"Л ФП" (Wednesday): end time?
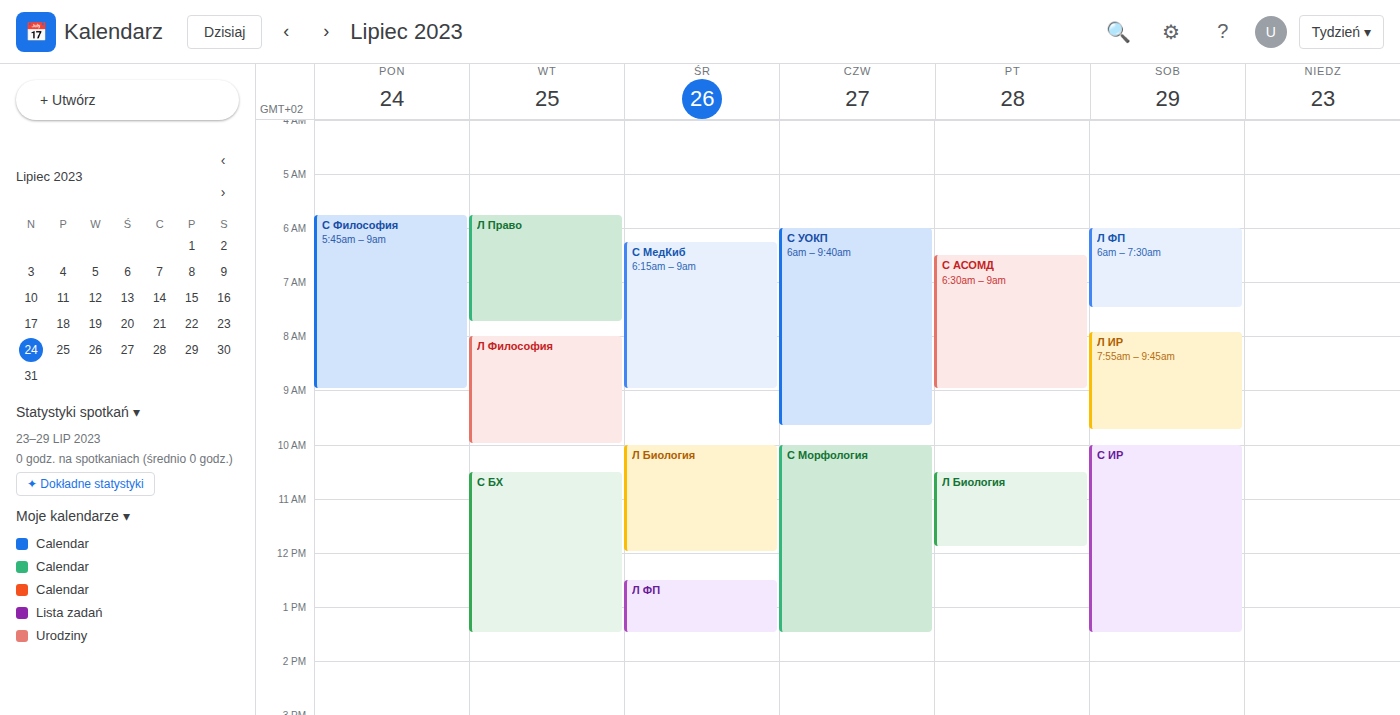
1:30 PM